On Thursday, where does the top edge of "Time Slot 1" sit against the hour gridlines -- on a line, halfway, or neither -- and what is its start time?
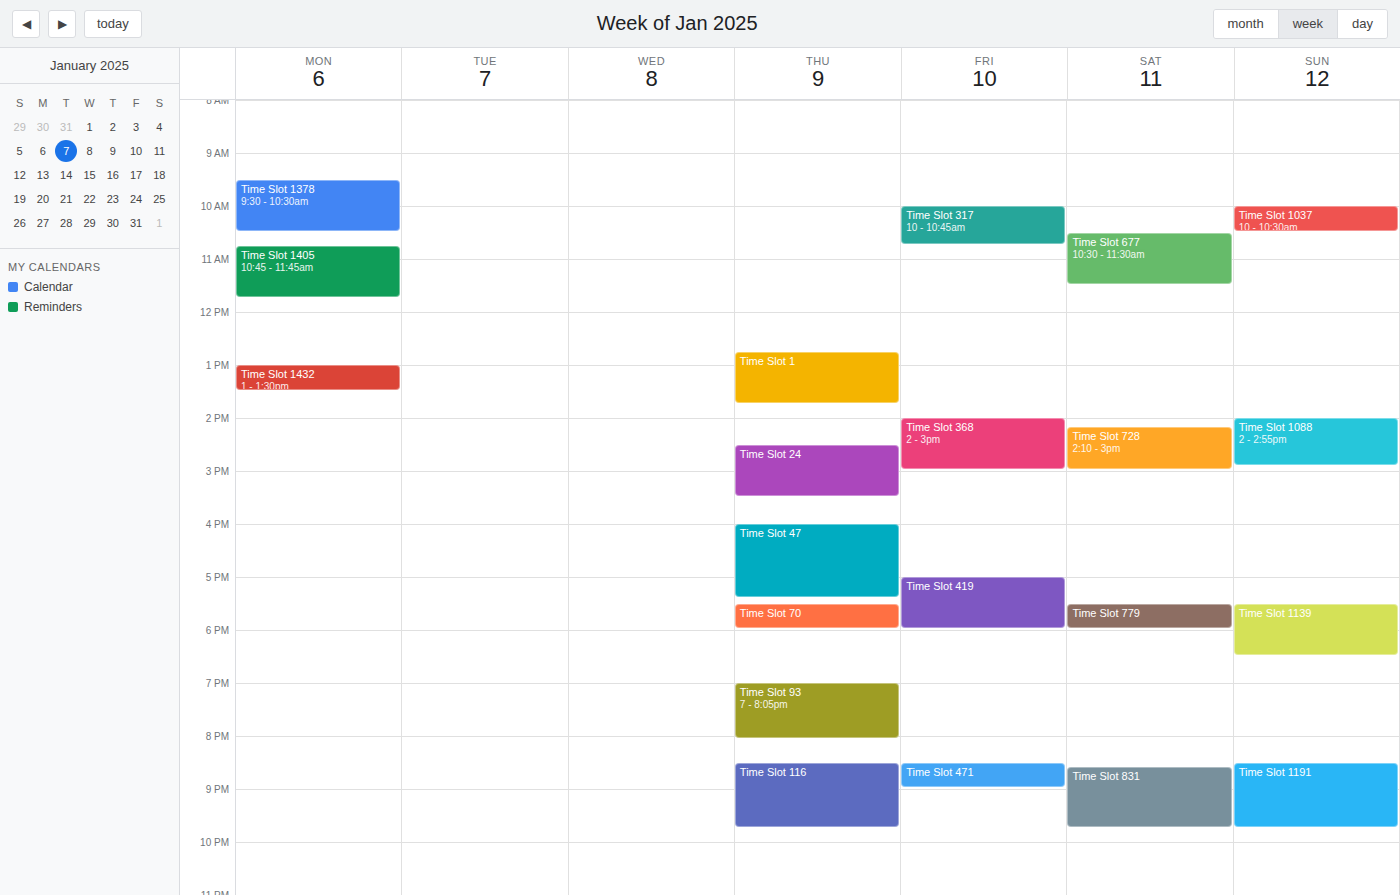
12:45 PM -- neither: three quarters of the way from the 12 PM line to the 1 PM line.